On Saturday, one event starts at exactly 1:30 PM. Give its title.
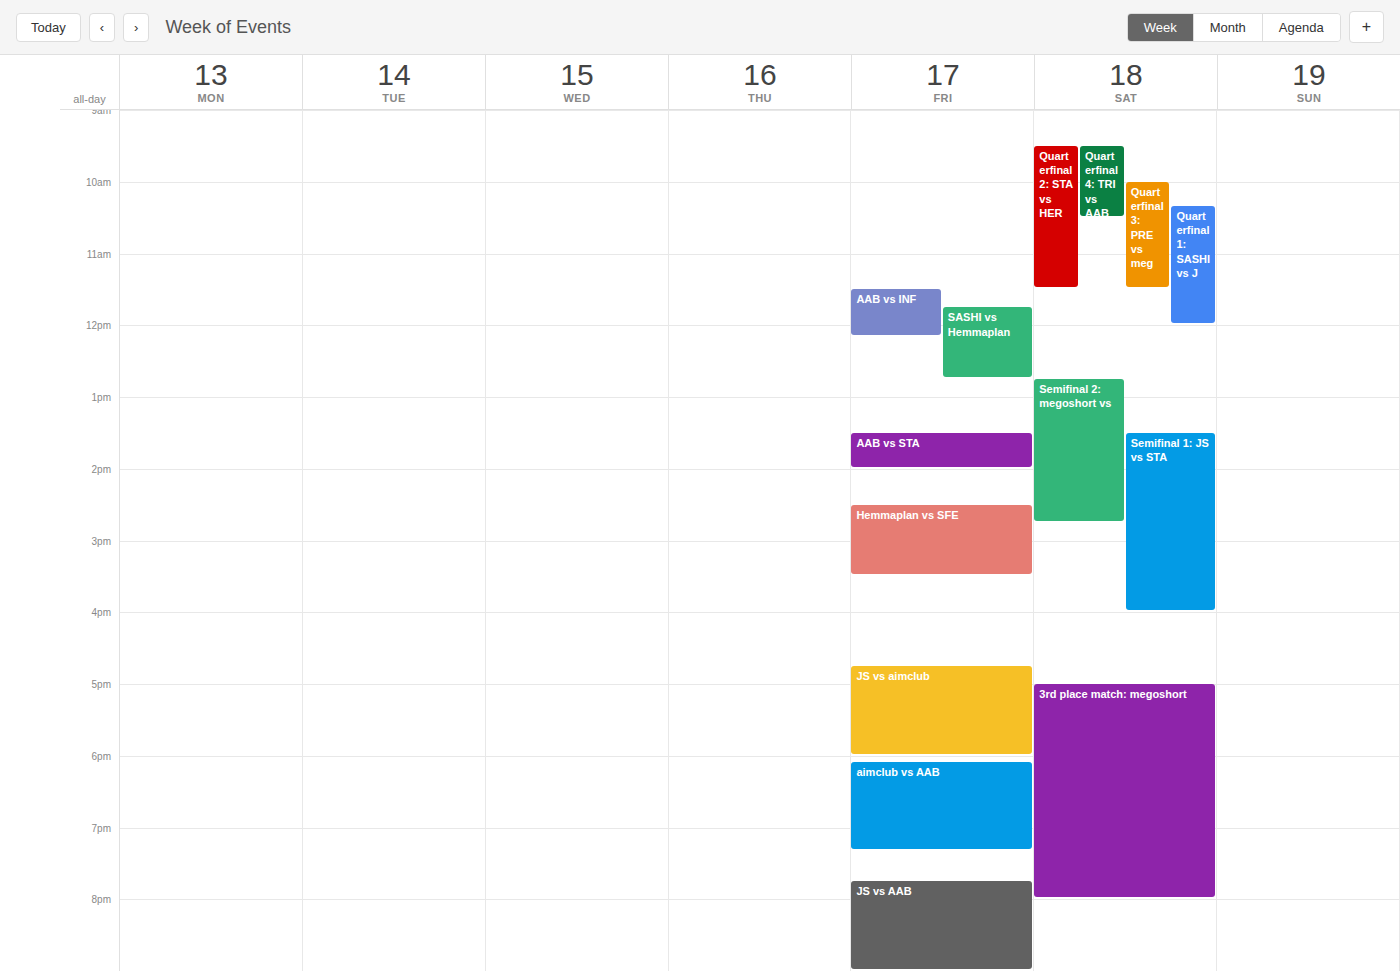
"Semifinal 1: JS vs STA"